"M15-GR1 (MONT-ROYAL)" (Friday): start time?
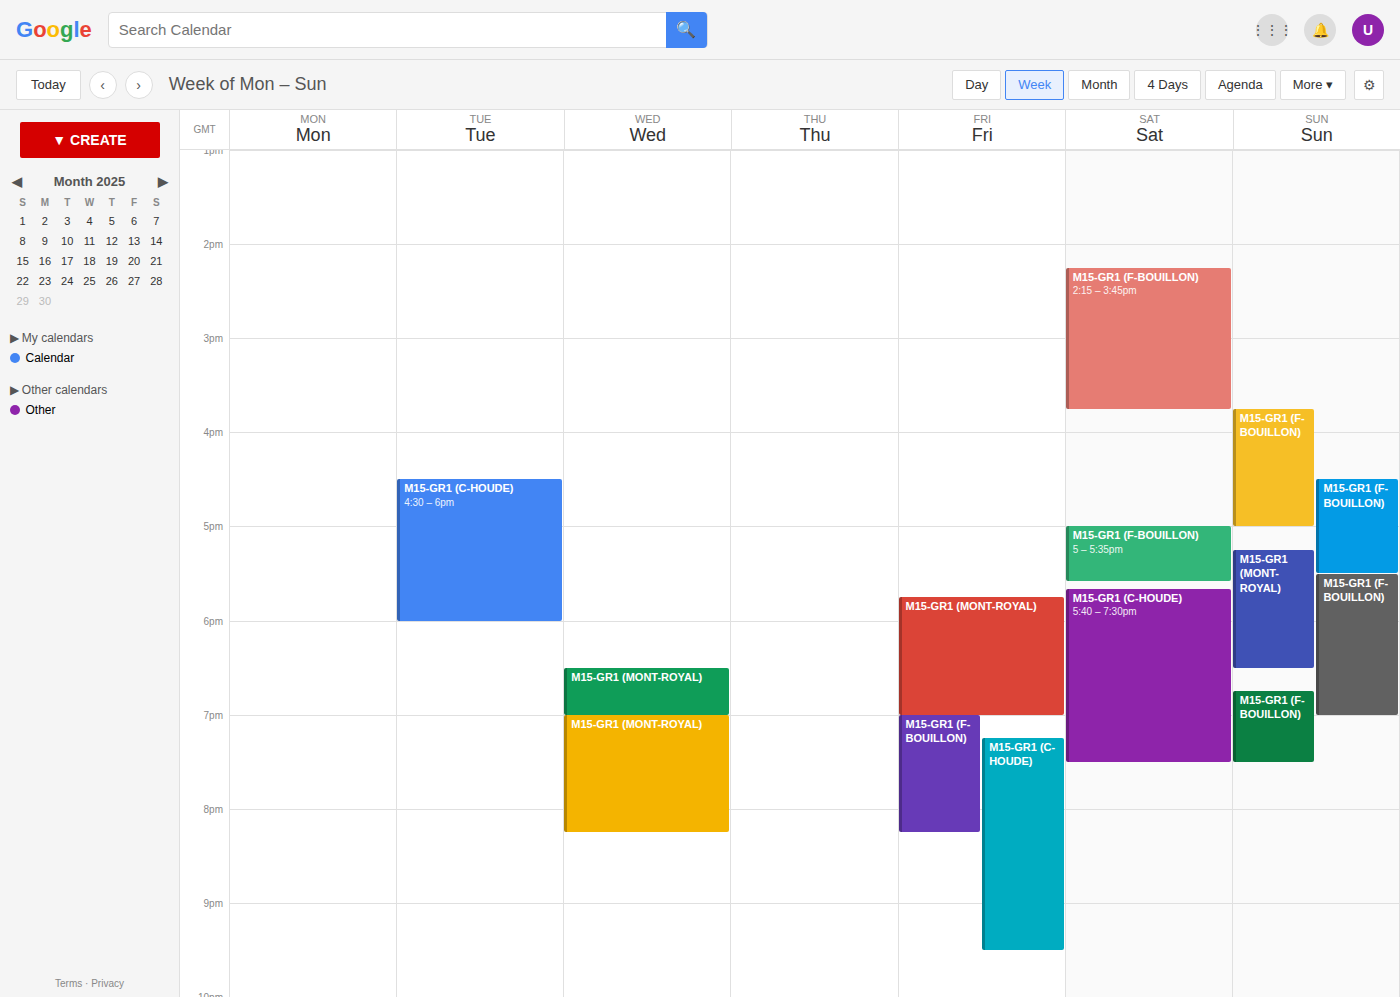
5:45 PM